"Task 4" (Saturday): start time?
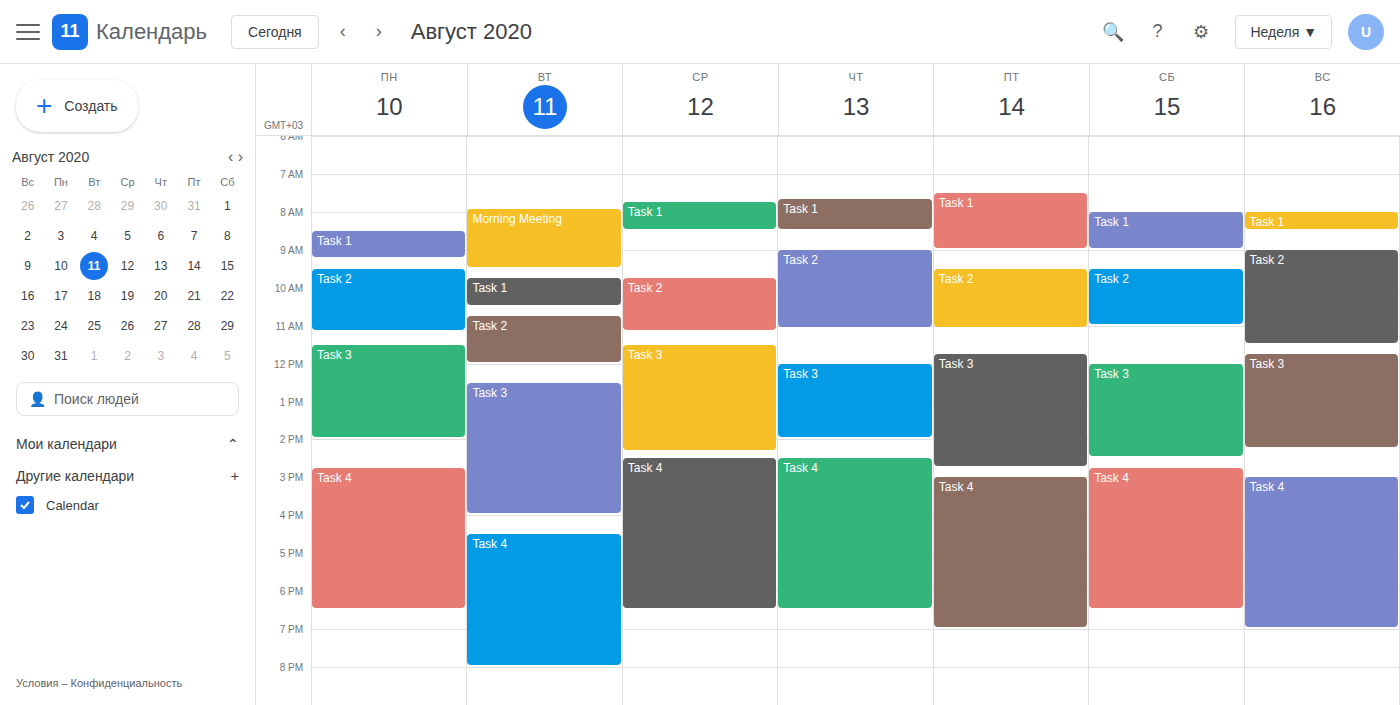
2:45 PM